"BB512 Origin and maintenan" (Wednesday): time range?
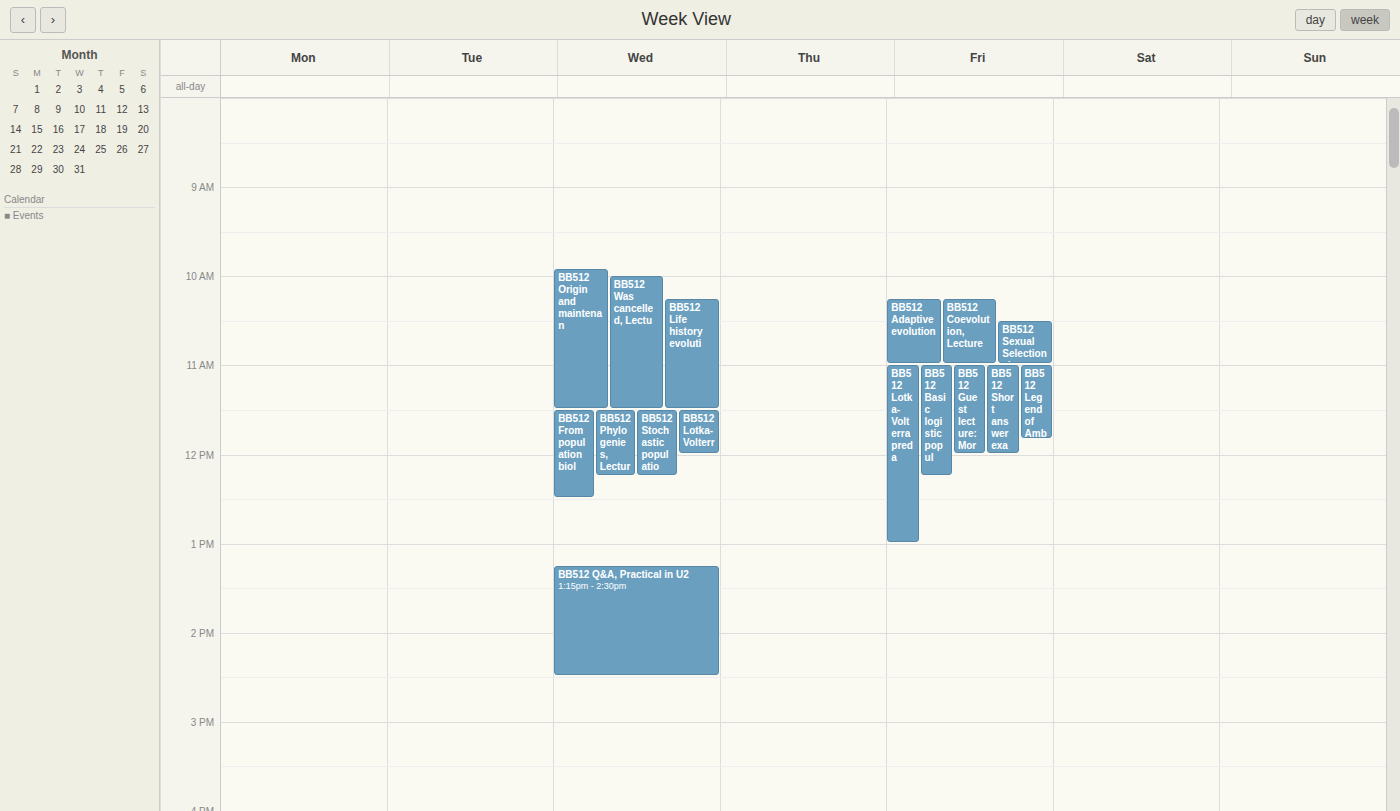
9:55 AM to 11:30 AM